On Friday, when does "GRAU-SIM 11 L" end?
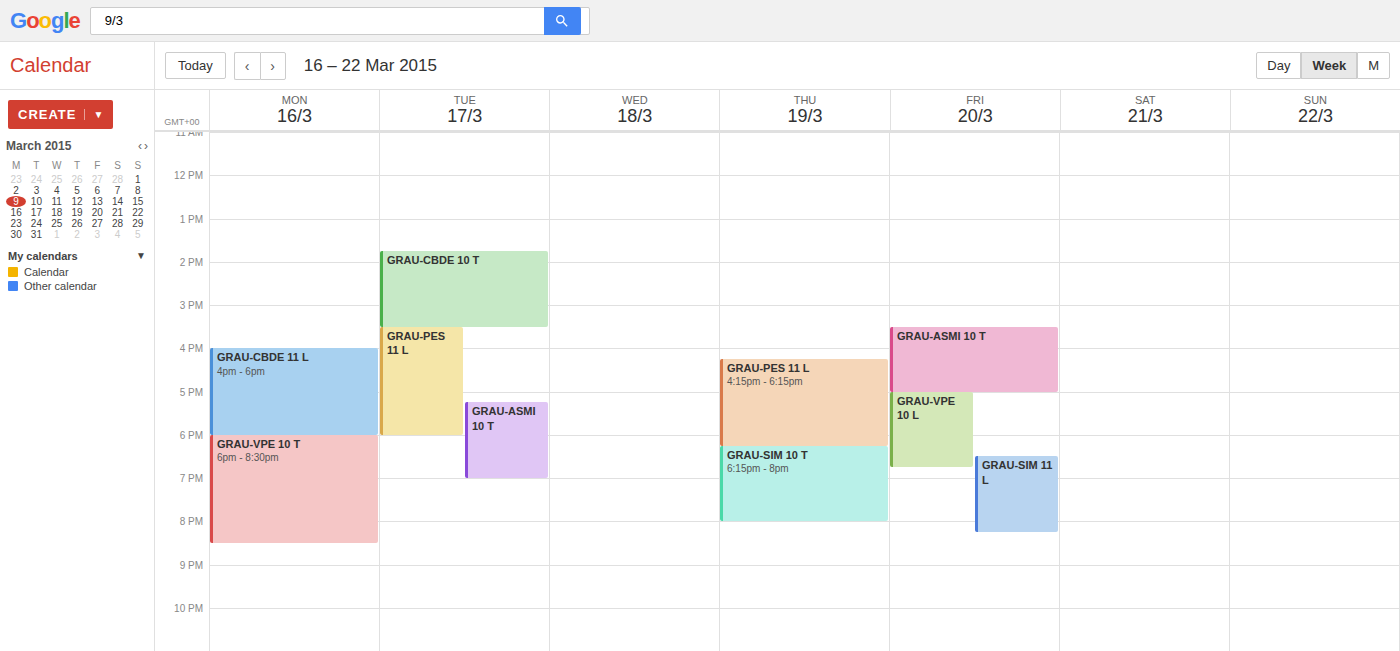
8:15 PM